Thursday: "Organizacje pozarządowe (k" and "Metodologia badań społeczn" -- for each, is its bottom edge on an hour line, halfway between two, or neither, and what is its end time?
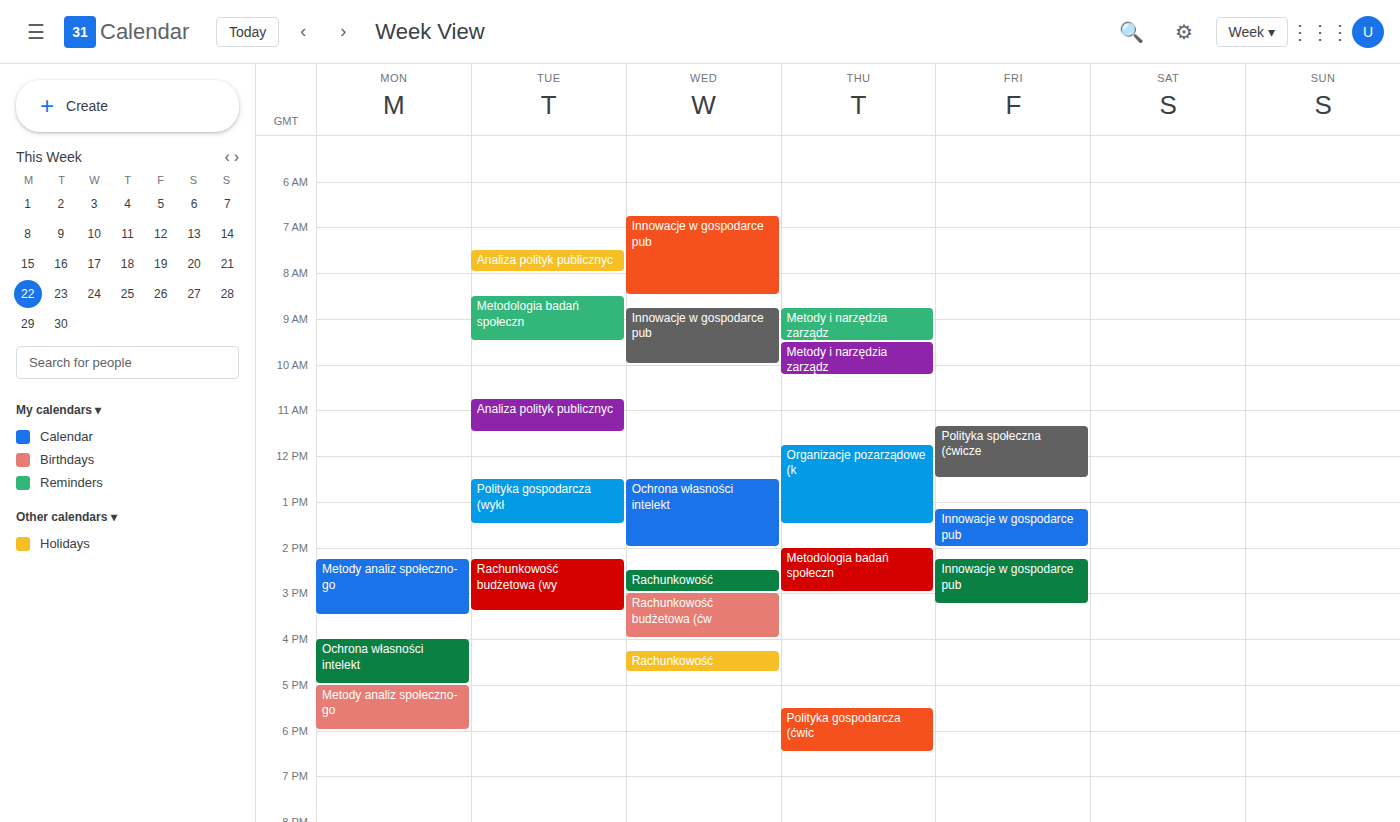
"Organizacje pozarządowe (k": 1:30 PM, halfway between the 1 PM and 2 PM lines. "Metodologia badań społeczn": 3:00 PM, exactly on the 3 PM line.